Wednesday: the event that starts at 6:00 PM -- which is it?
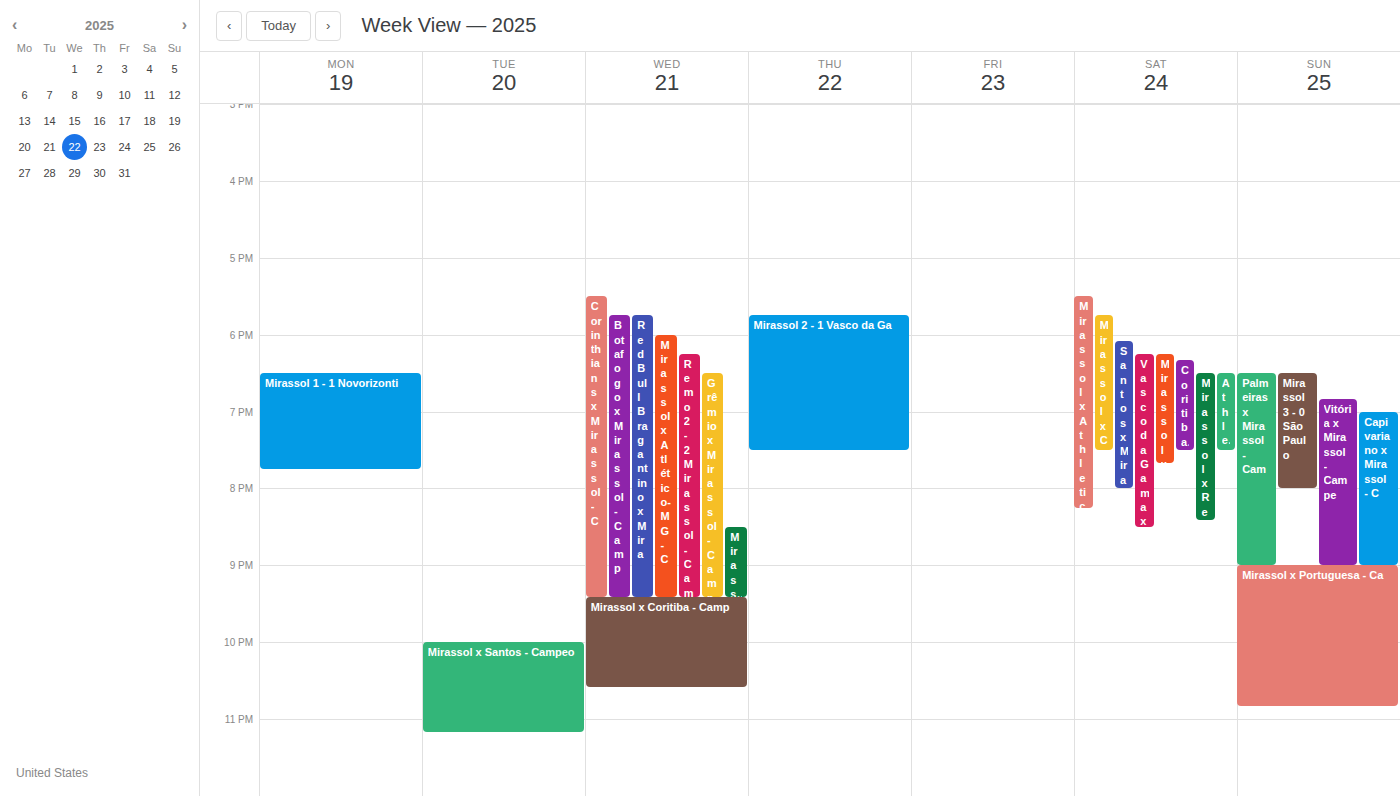
"Mirassol x Atlético-MG - C"